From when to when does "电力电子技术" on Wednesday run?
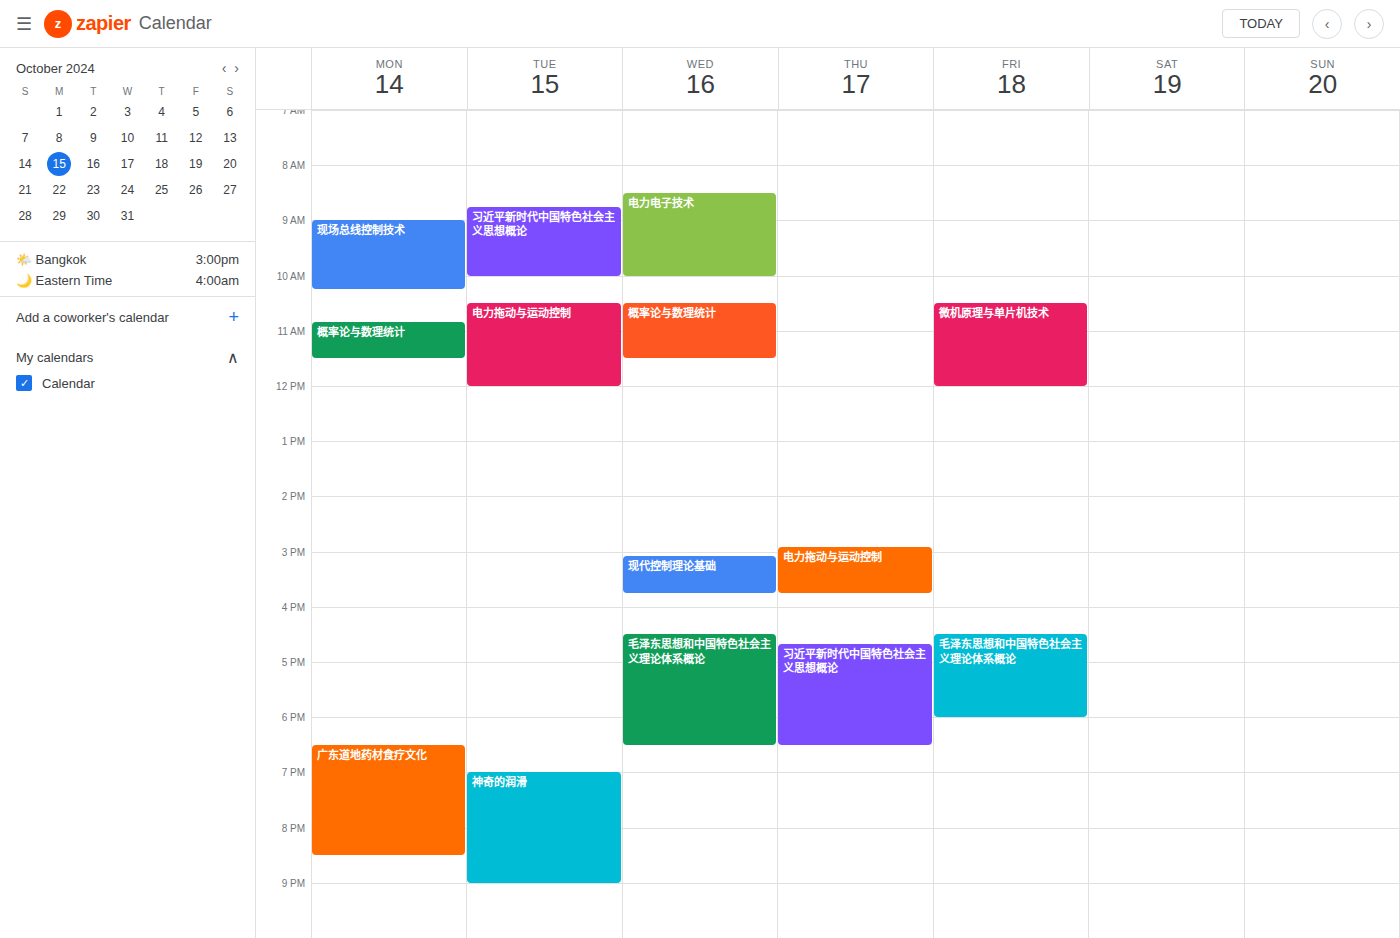
8:30 AM to 10:00 AM